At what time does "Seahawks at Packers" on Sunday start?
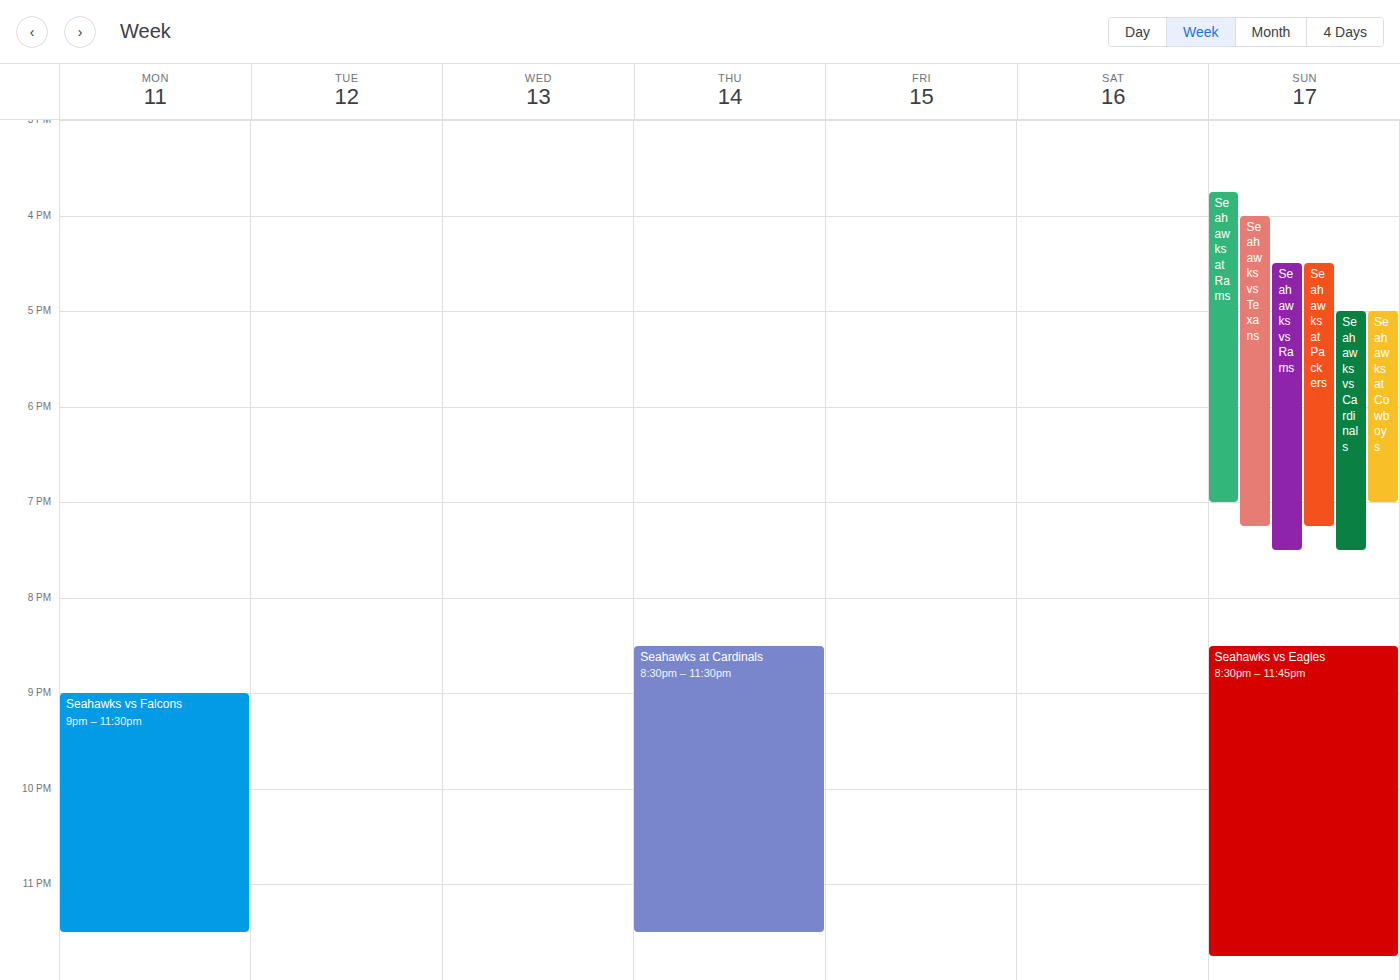
4:30 PM